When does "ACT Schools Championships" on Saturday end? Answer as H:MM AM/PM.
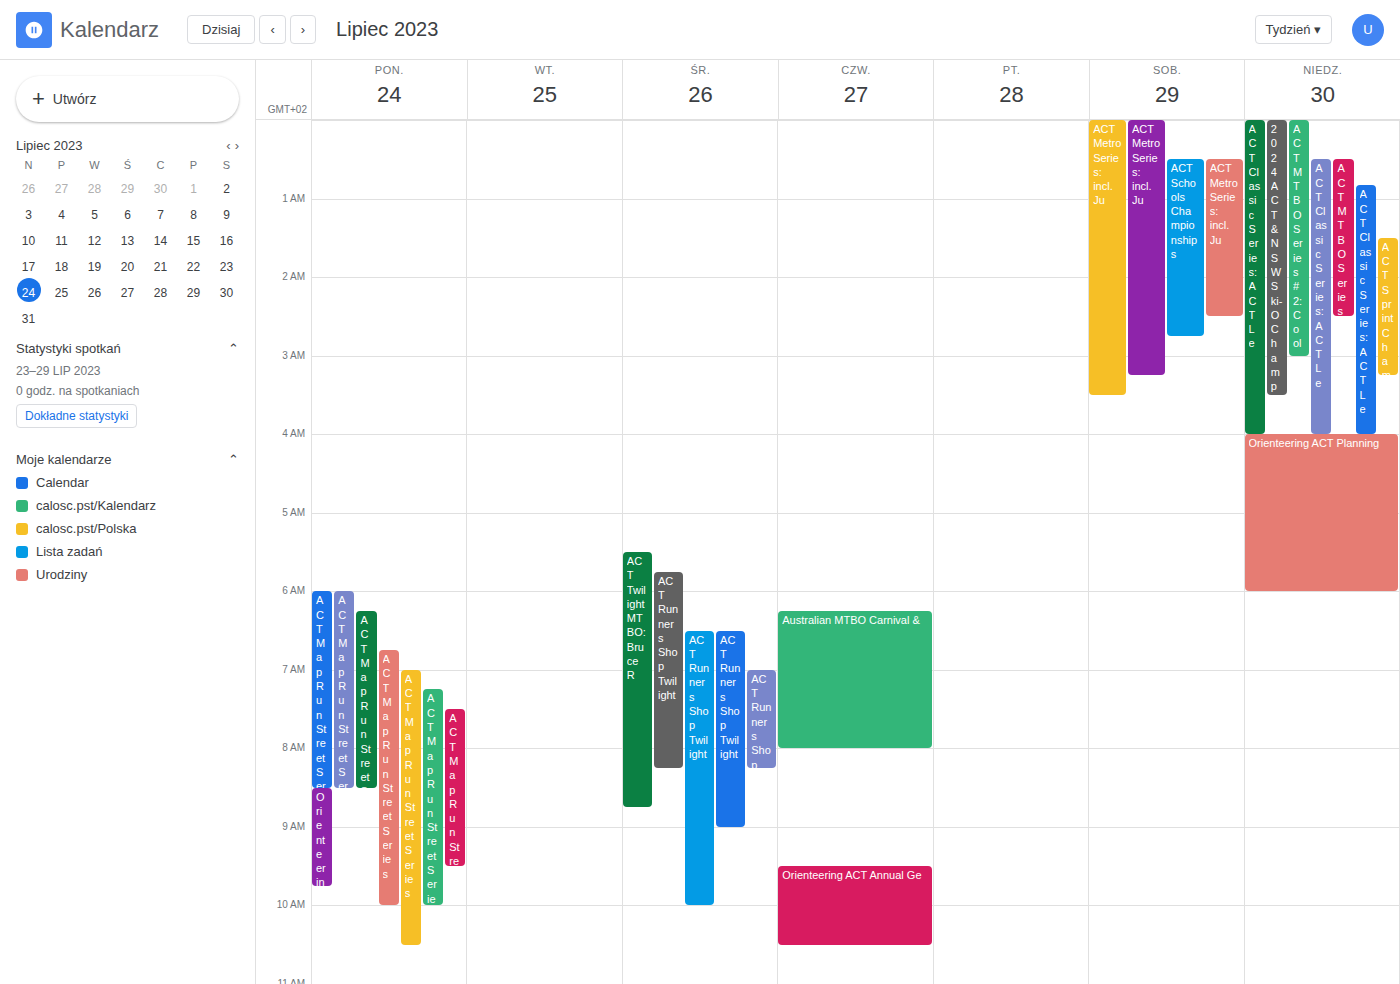
2:45 AM